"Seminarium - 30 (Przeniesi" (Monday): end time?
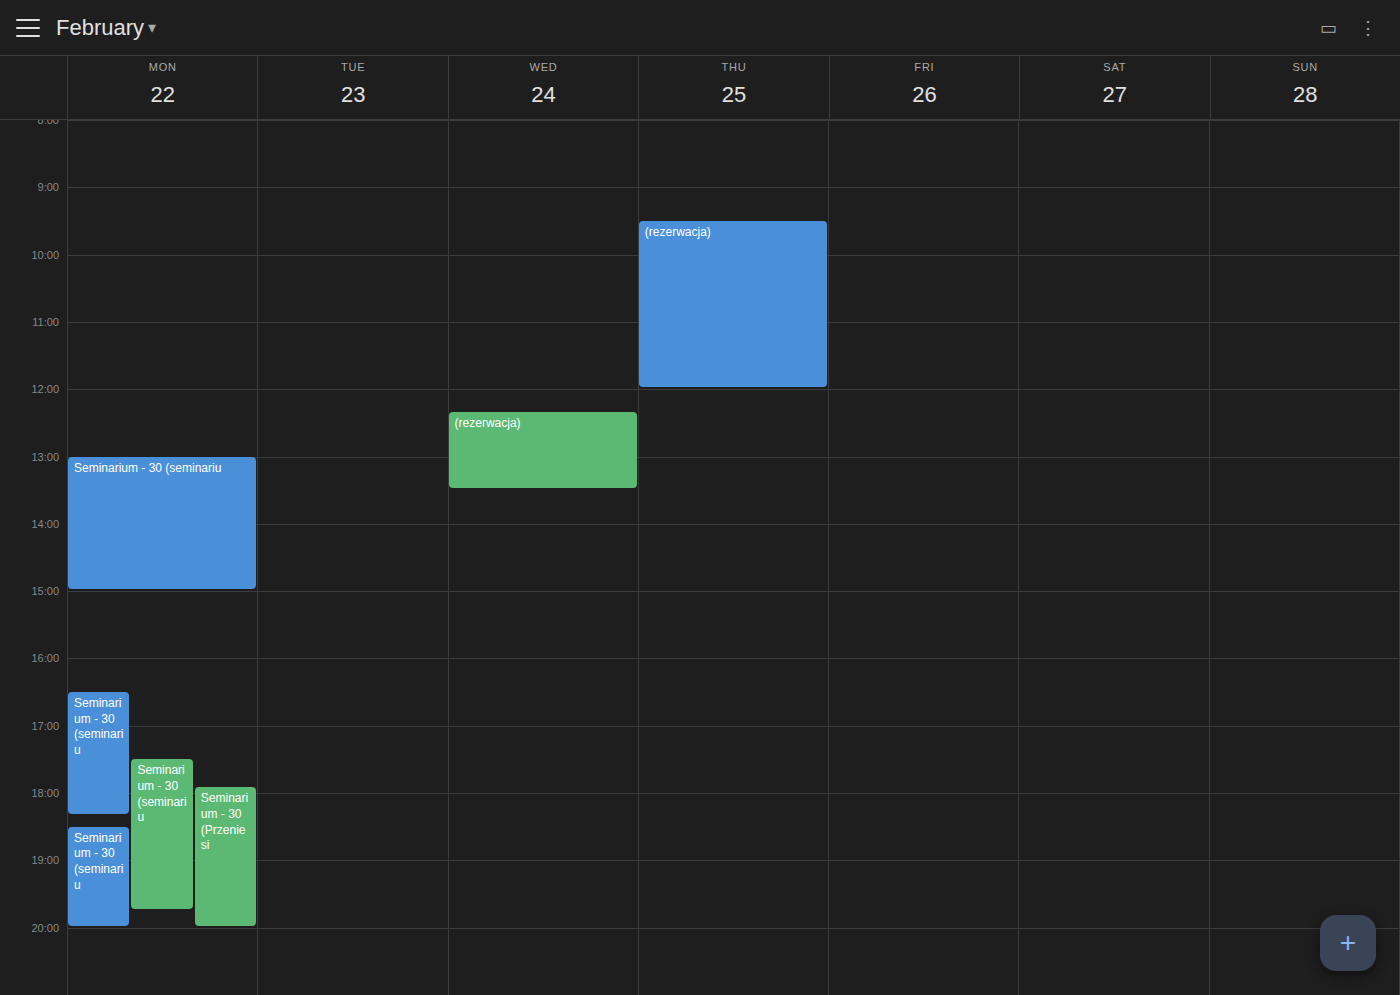
8:00 PM